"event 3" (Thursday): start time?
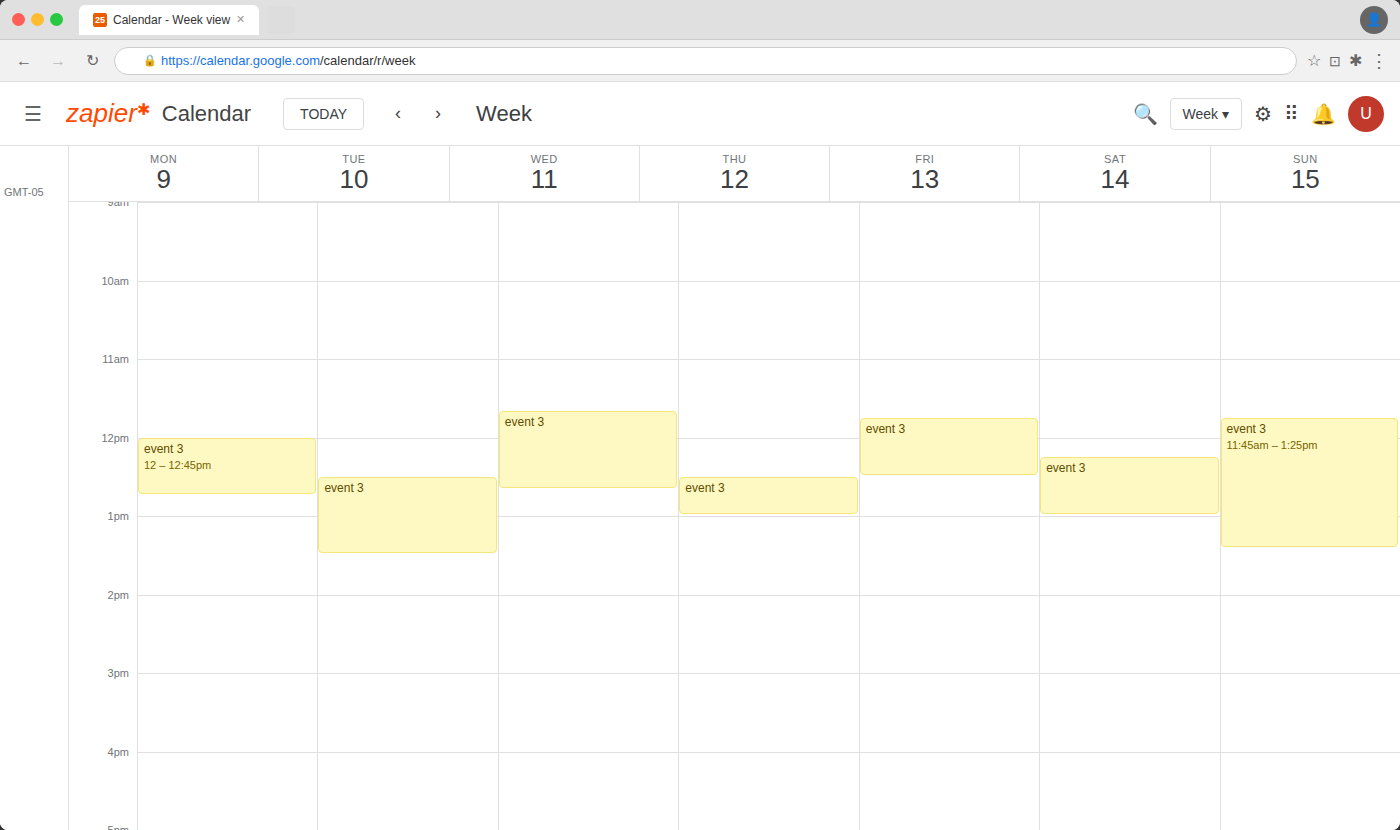
12:30 PM